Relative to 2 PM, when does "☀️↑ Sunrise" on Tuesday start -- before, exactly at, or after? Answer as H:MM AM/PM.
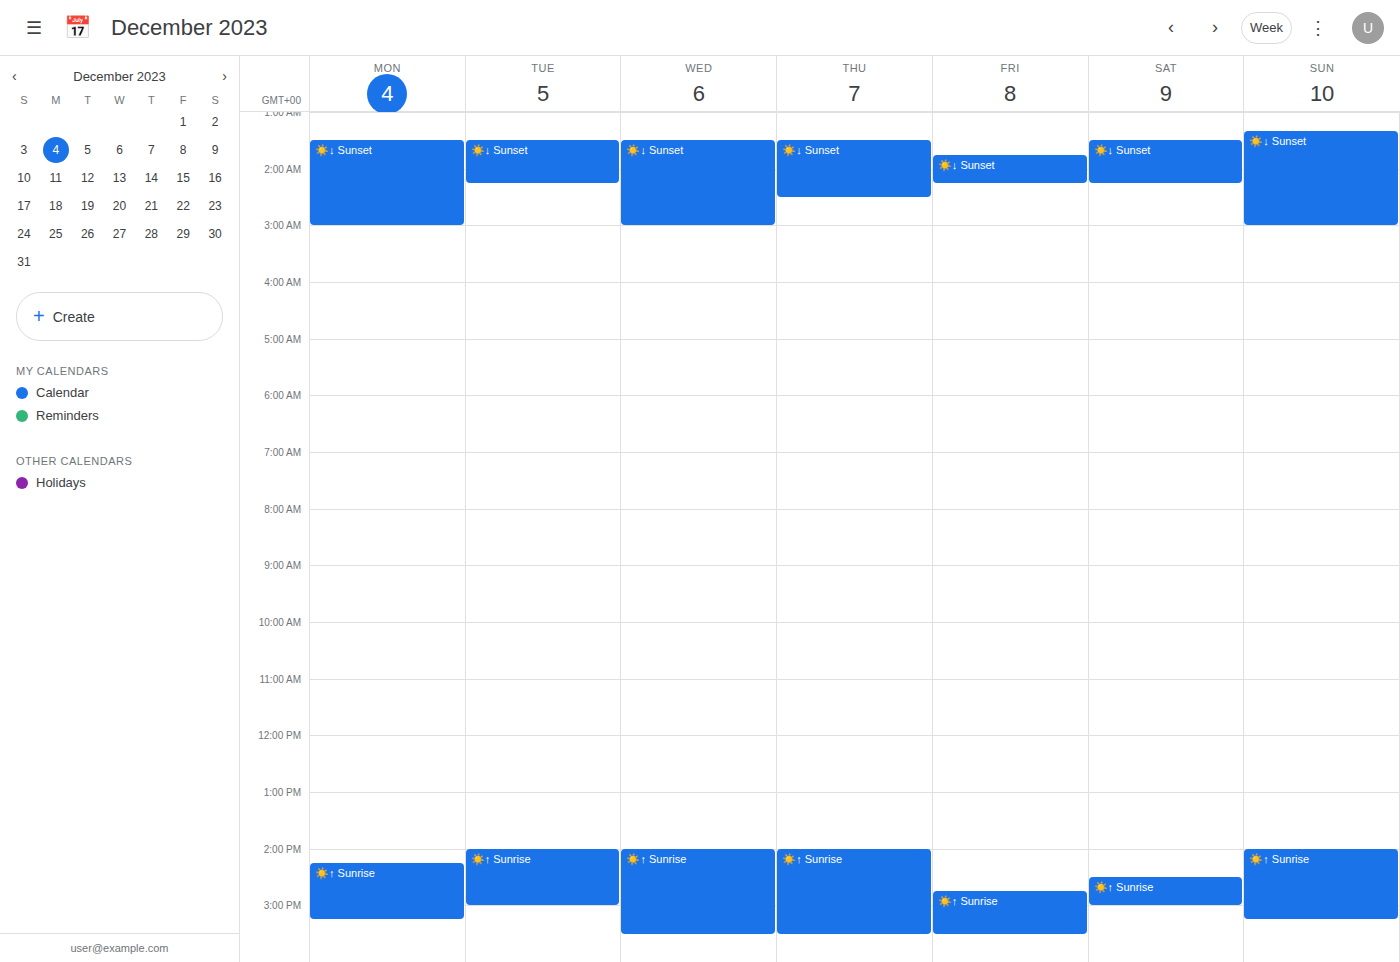
2:00 PM -- exactly at 2 PM, on the 2 PM line.